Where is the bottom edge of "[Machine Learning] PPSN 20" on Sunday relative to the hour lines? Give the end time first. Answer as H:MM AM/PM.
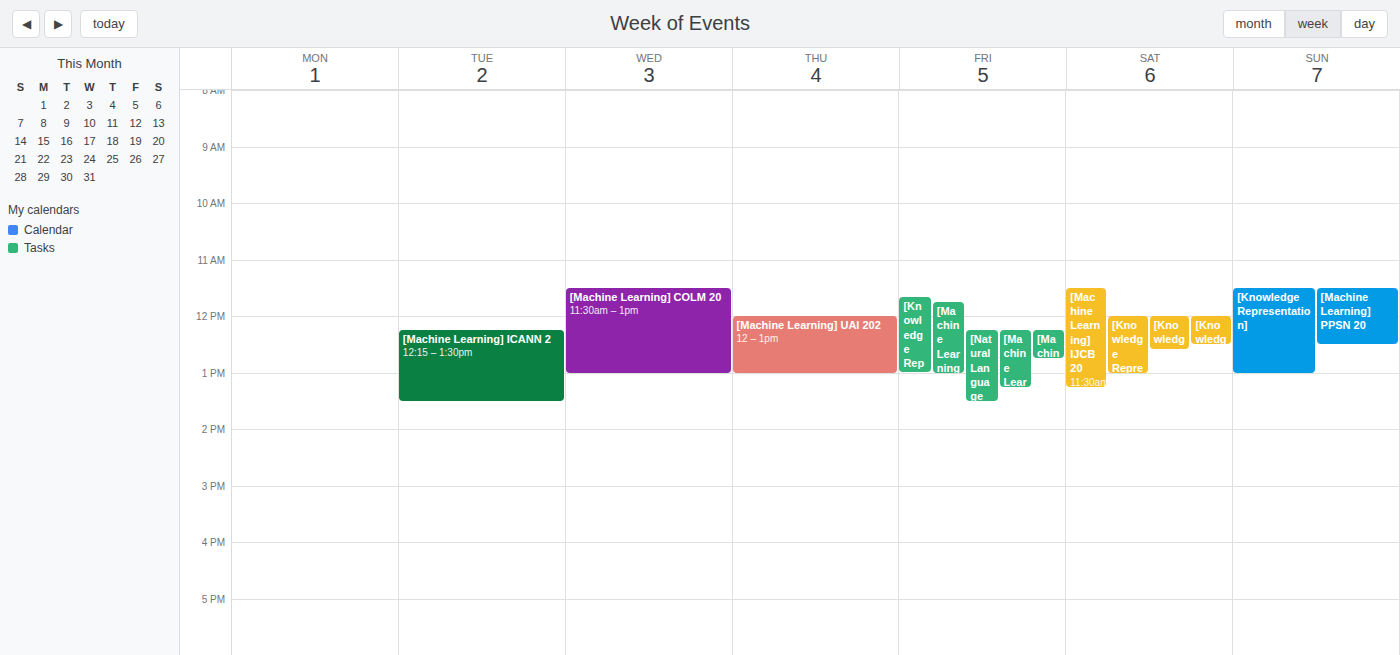
12:30 PM -- halfway between the 12 PM and 1 PM lines.